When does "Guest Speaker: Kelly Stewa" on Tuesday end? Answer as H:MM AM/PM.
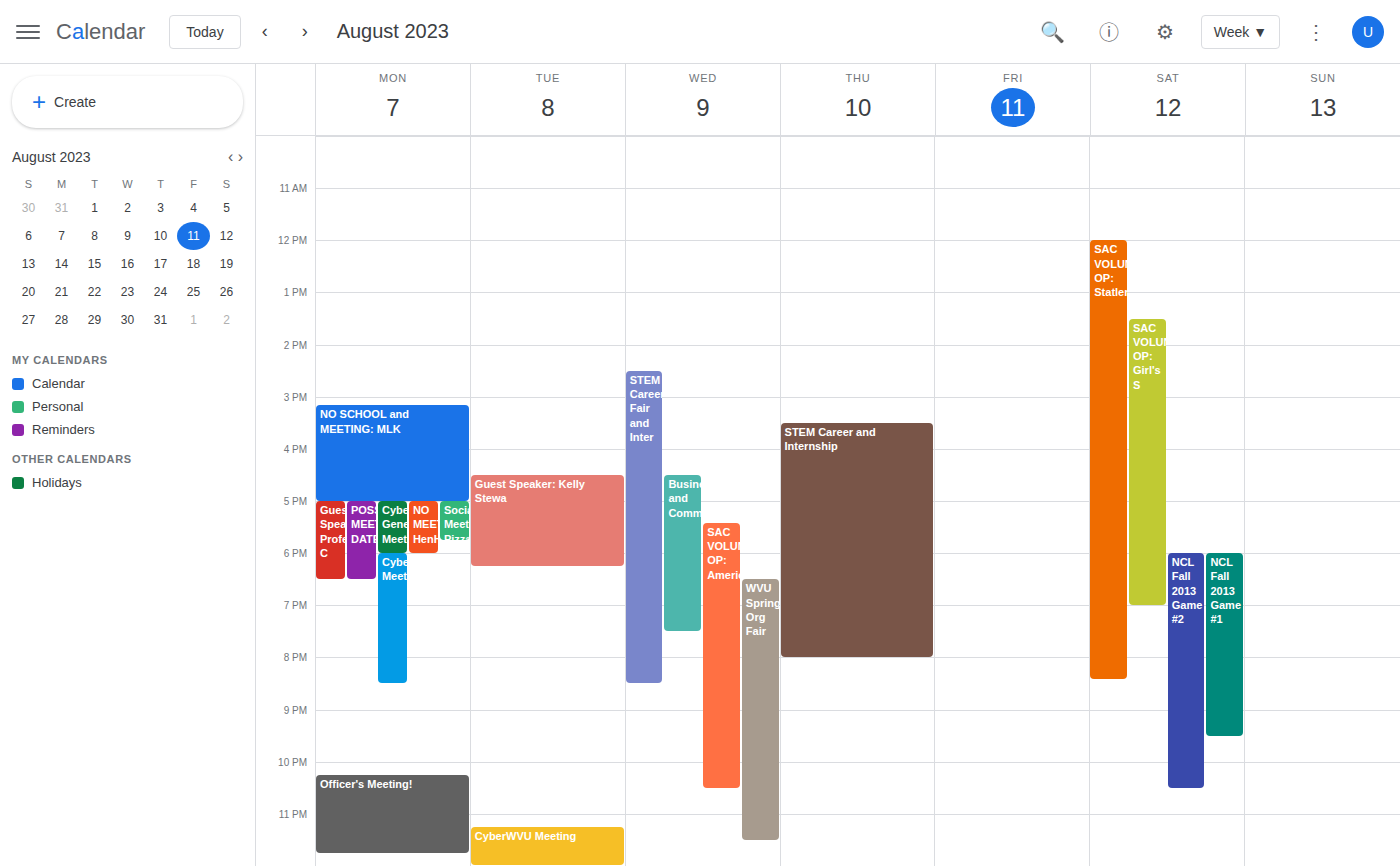
6:15 PM